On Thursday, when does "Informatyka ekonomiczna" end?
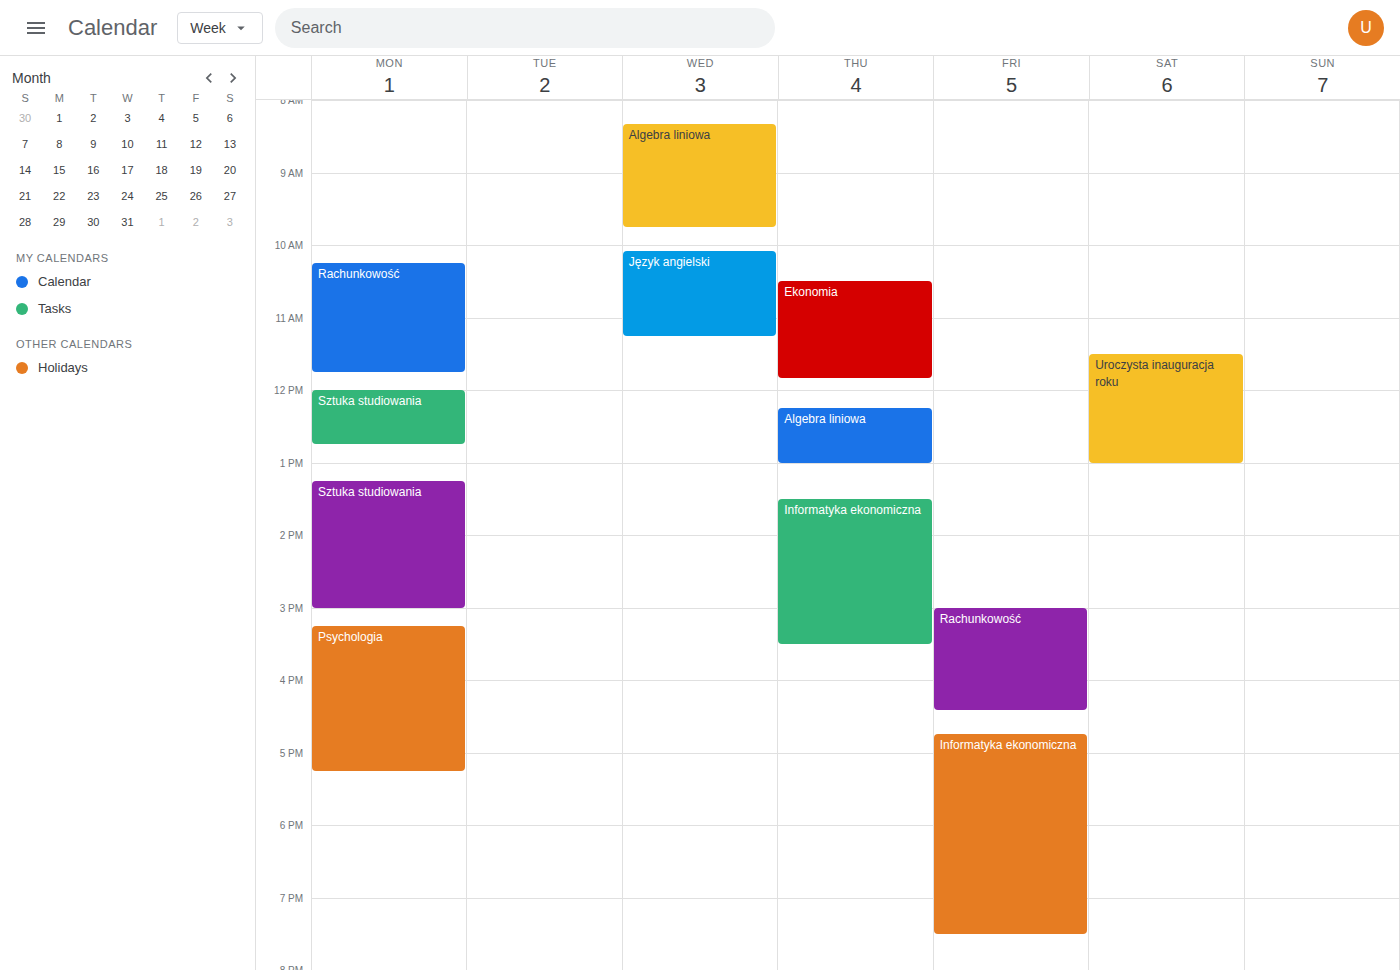
3:30 PM